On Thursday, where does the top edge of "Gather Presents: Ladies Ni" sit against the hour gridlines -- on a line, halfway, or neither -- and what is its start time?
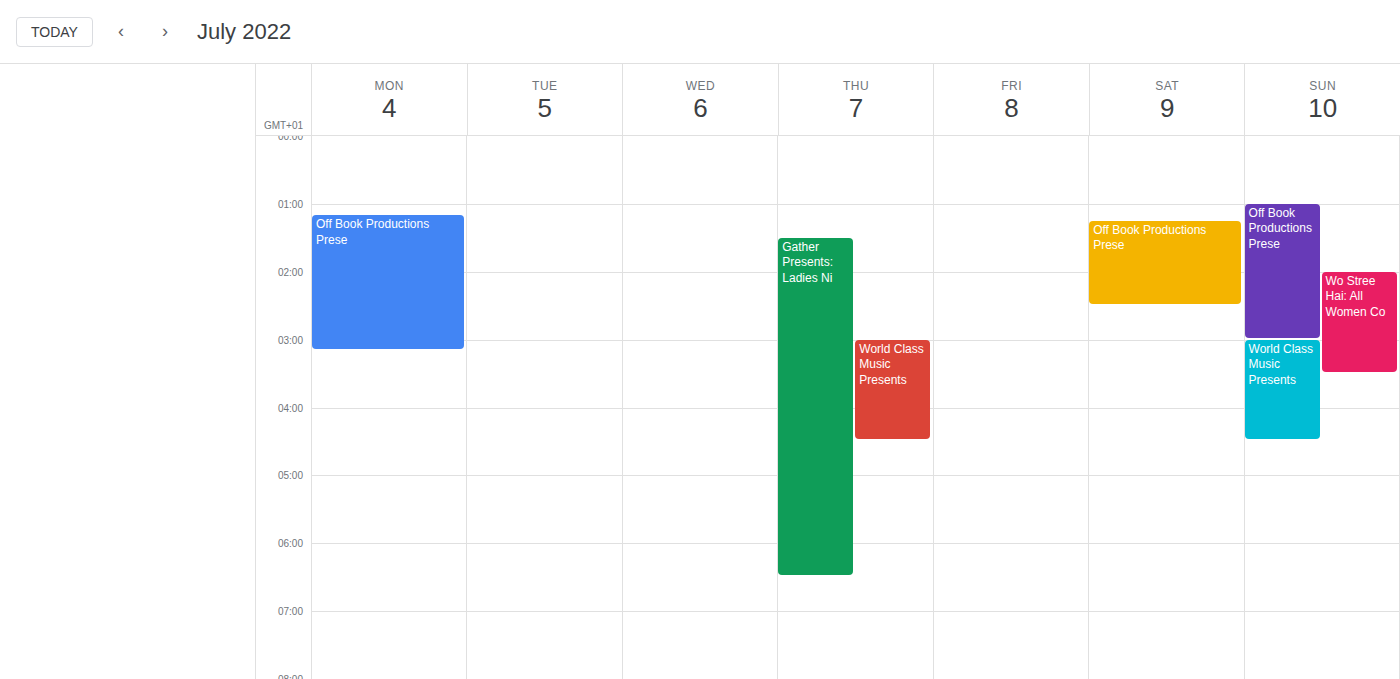
1:30 AM -- halfway between the 1 AM and 2 AM lines.